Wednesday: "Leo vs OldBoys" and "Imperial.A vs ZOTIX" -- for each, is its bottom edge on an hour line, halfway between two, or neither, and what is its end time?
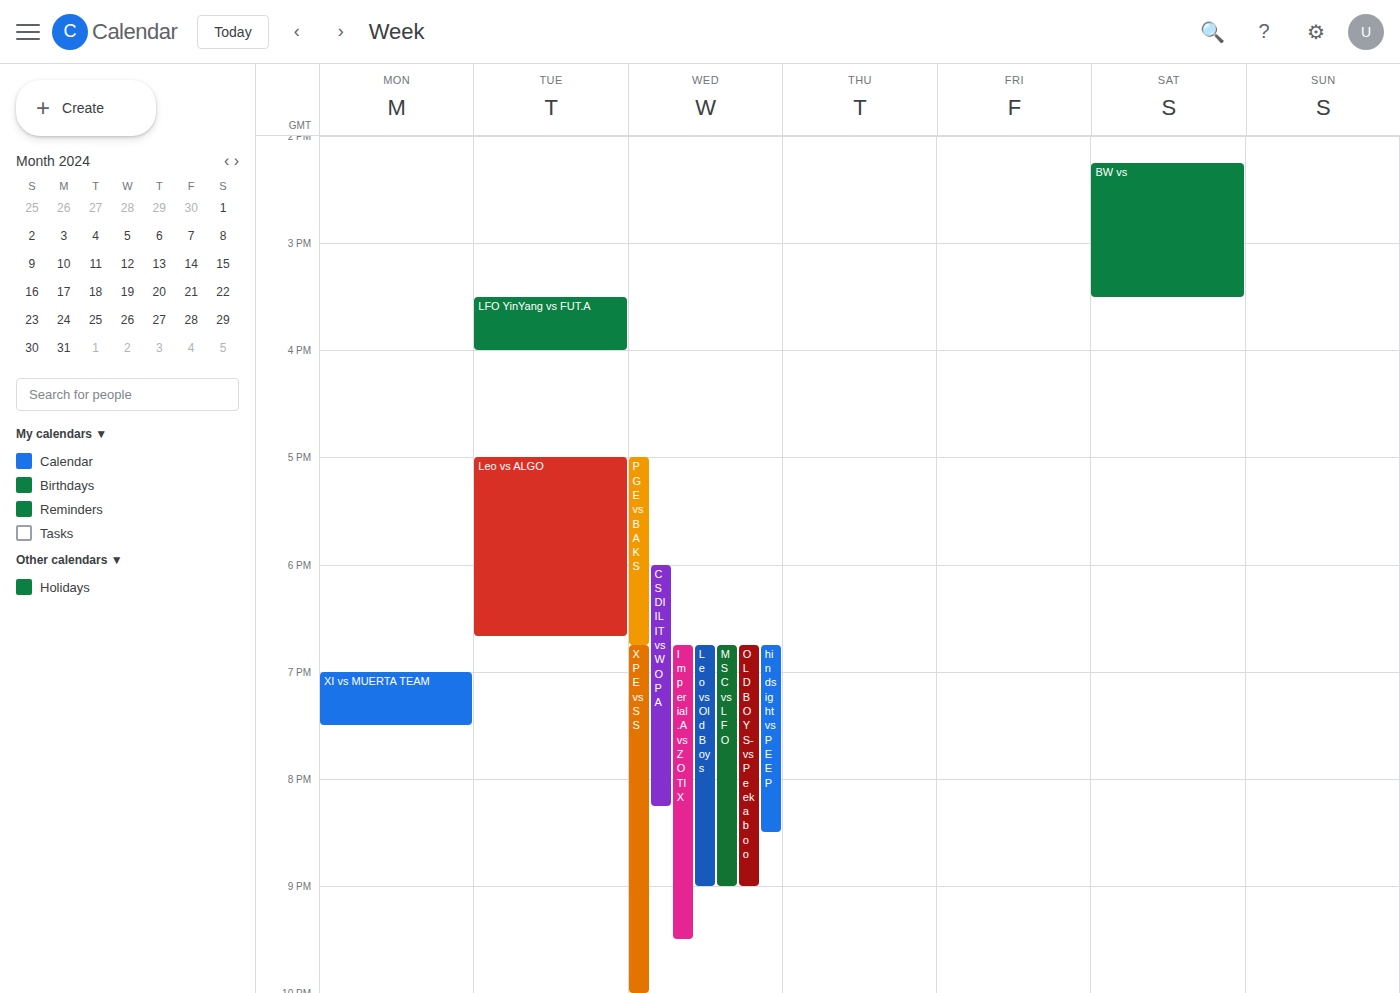
"Leo vs OldBoys": 9:00 PM, exactly on the 9 PM line. "Imperial.A vs ZOTIX": 9:30 PM, halfway between the 9 PM and 10 PM lines.